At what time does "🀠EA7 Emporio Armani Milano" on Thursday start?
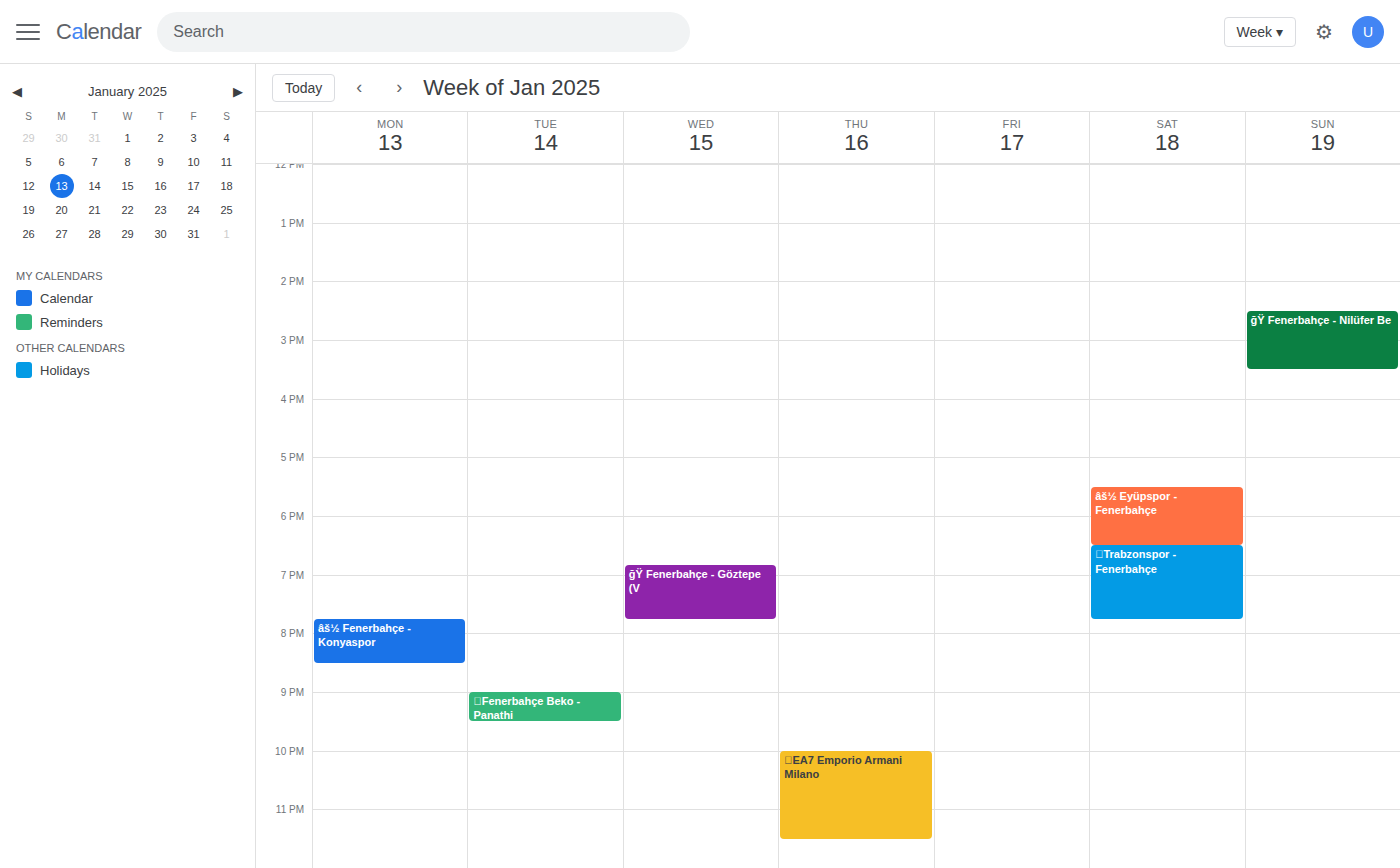
10:00 PM